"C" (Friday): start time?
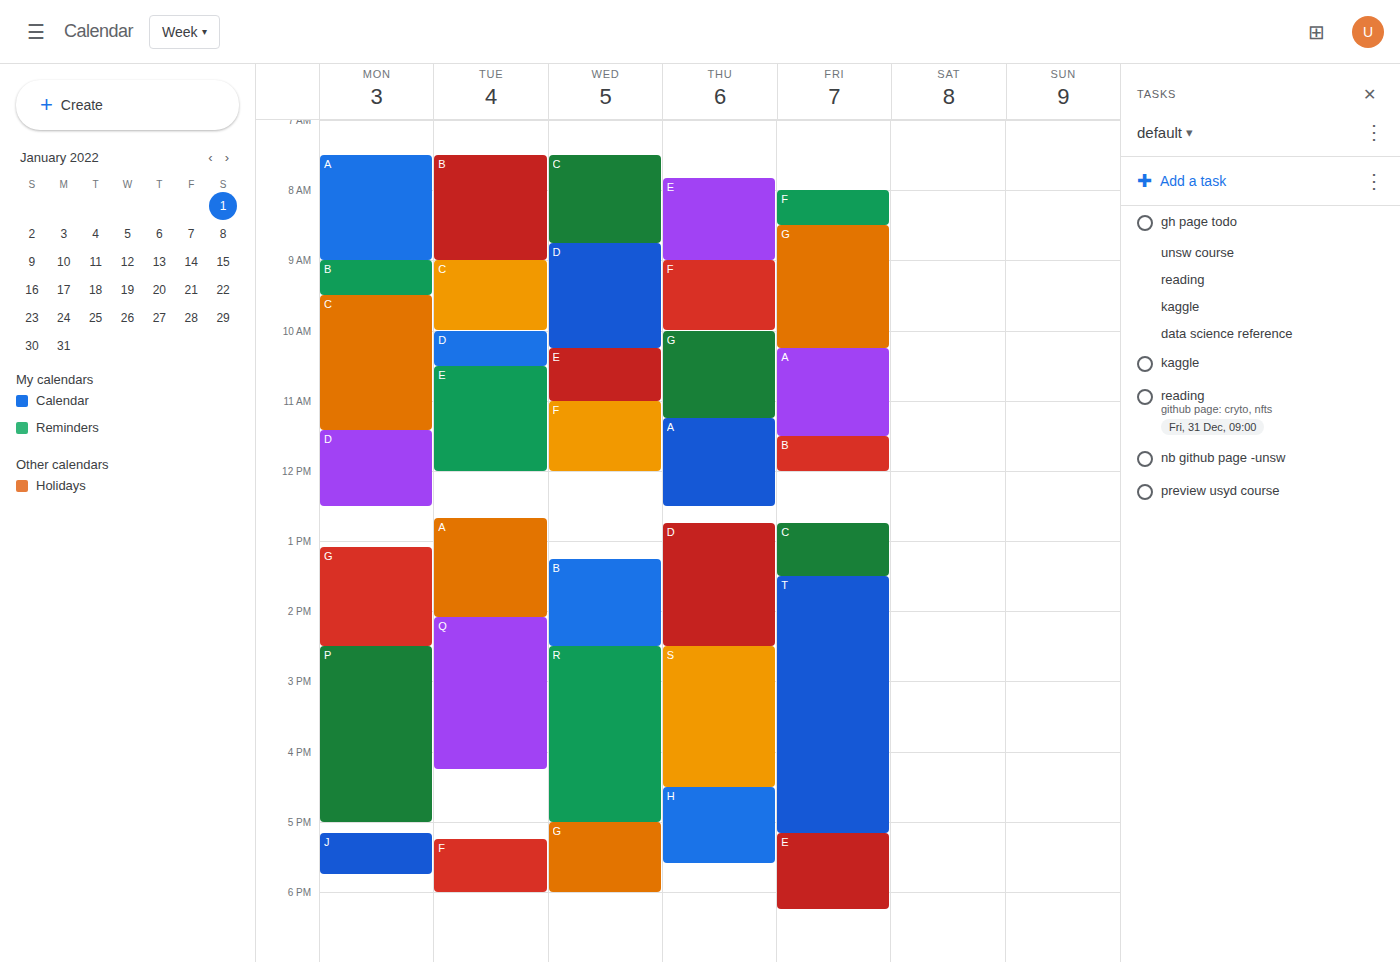
12:45 PM